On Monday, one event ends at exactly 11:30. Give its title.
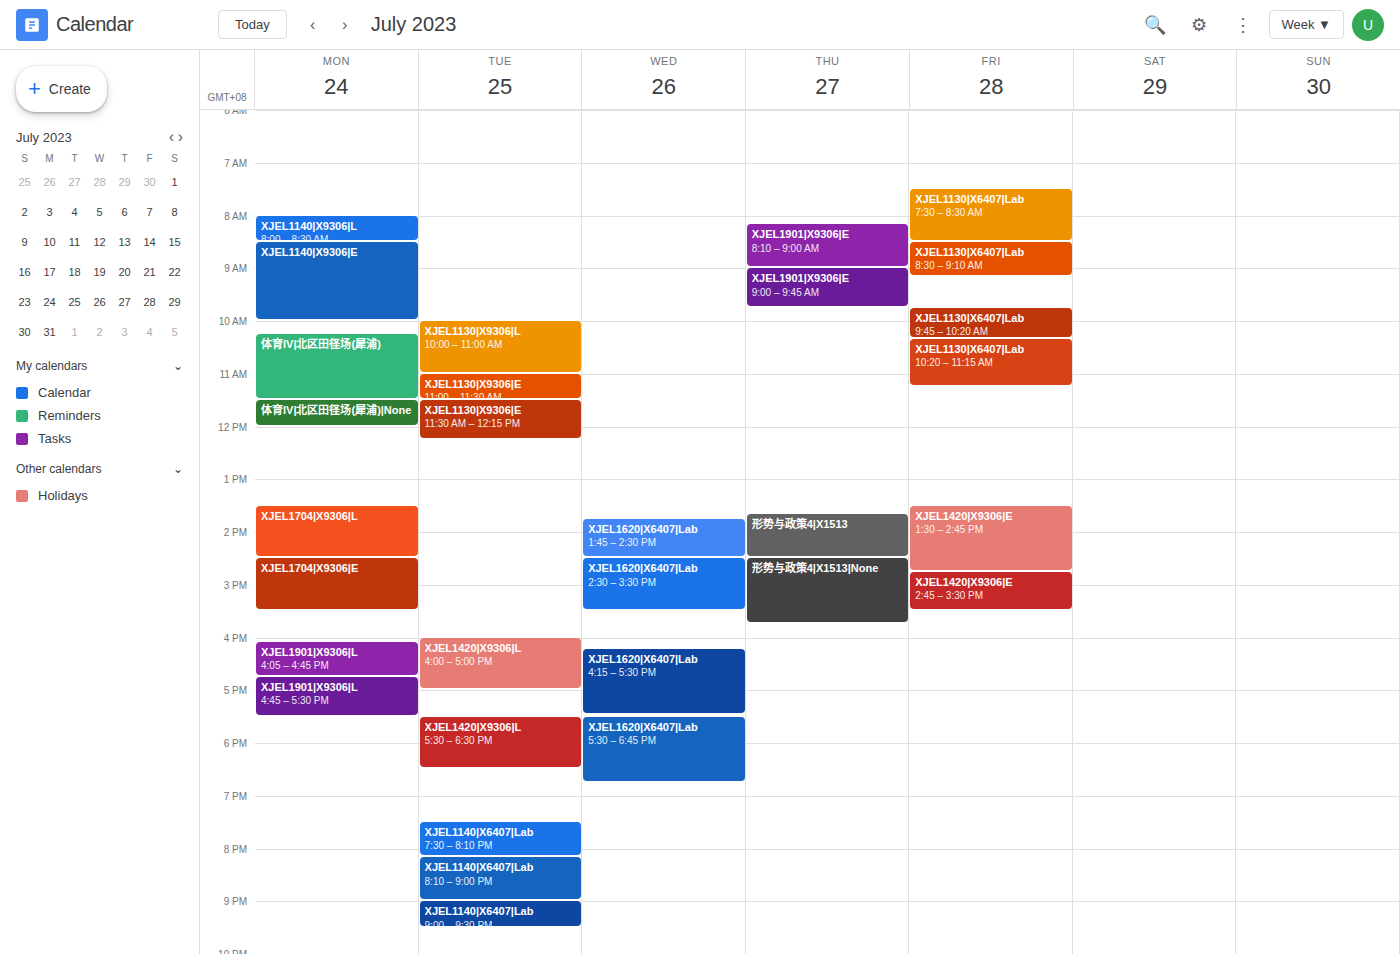
"体育IV|北区田径场(犀浦)"